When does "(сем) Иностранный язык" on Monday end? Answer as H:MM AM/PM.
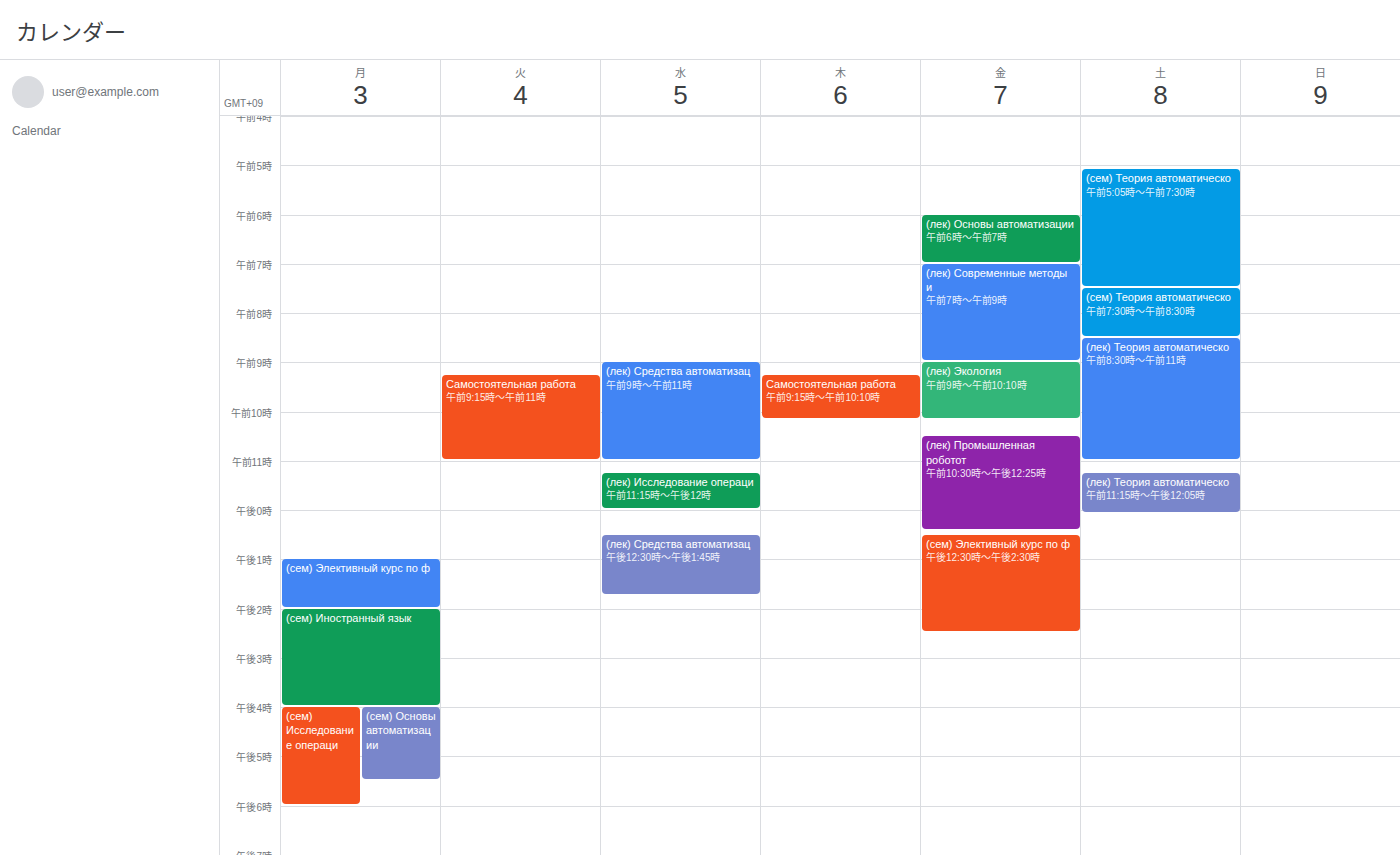
4:00 PM